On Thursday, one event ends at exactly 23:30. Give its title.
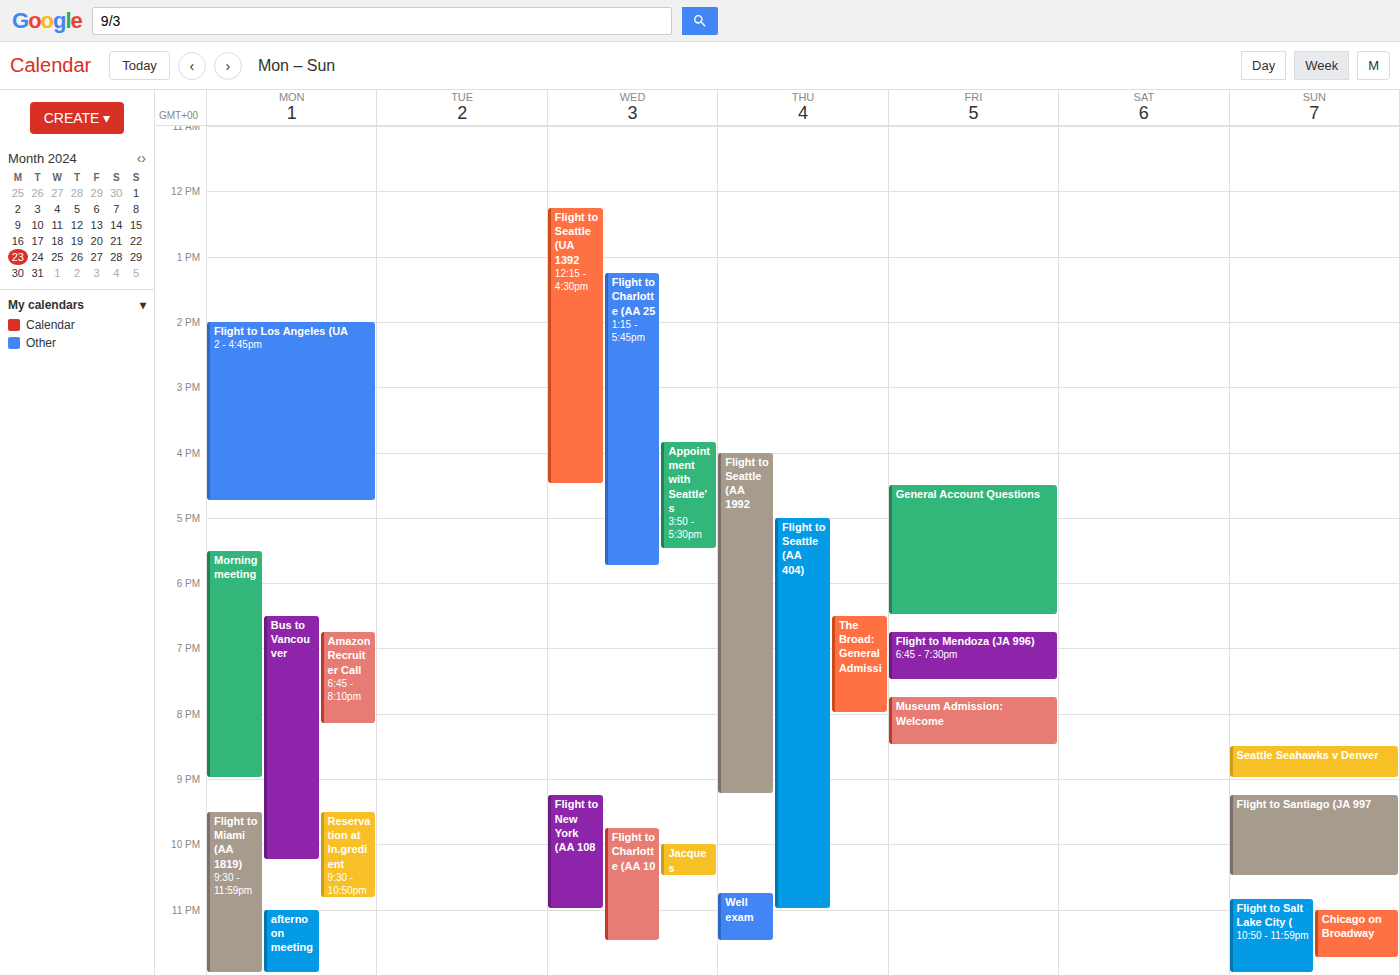
"Well exam"